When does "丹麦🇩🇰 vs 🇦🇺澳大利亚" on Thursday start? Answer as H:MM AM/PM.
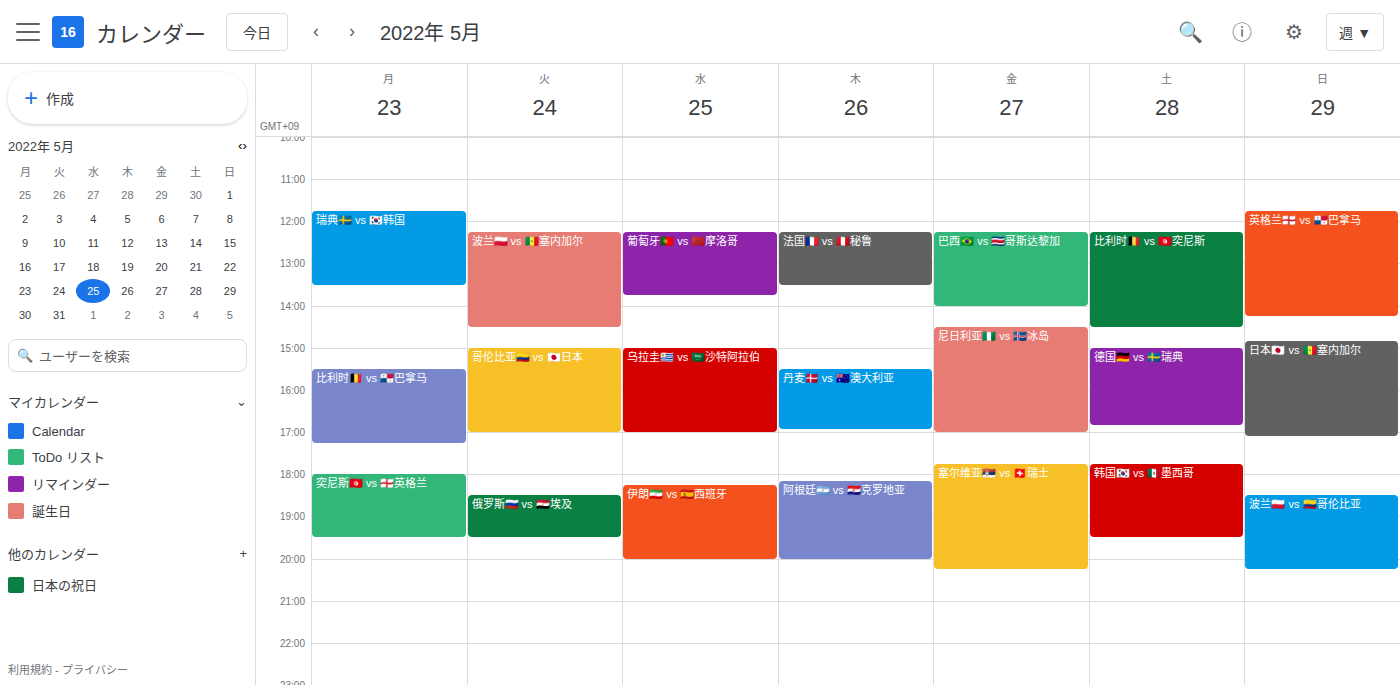
3:30 PM